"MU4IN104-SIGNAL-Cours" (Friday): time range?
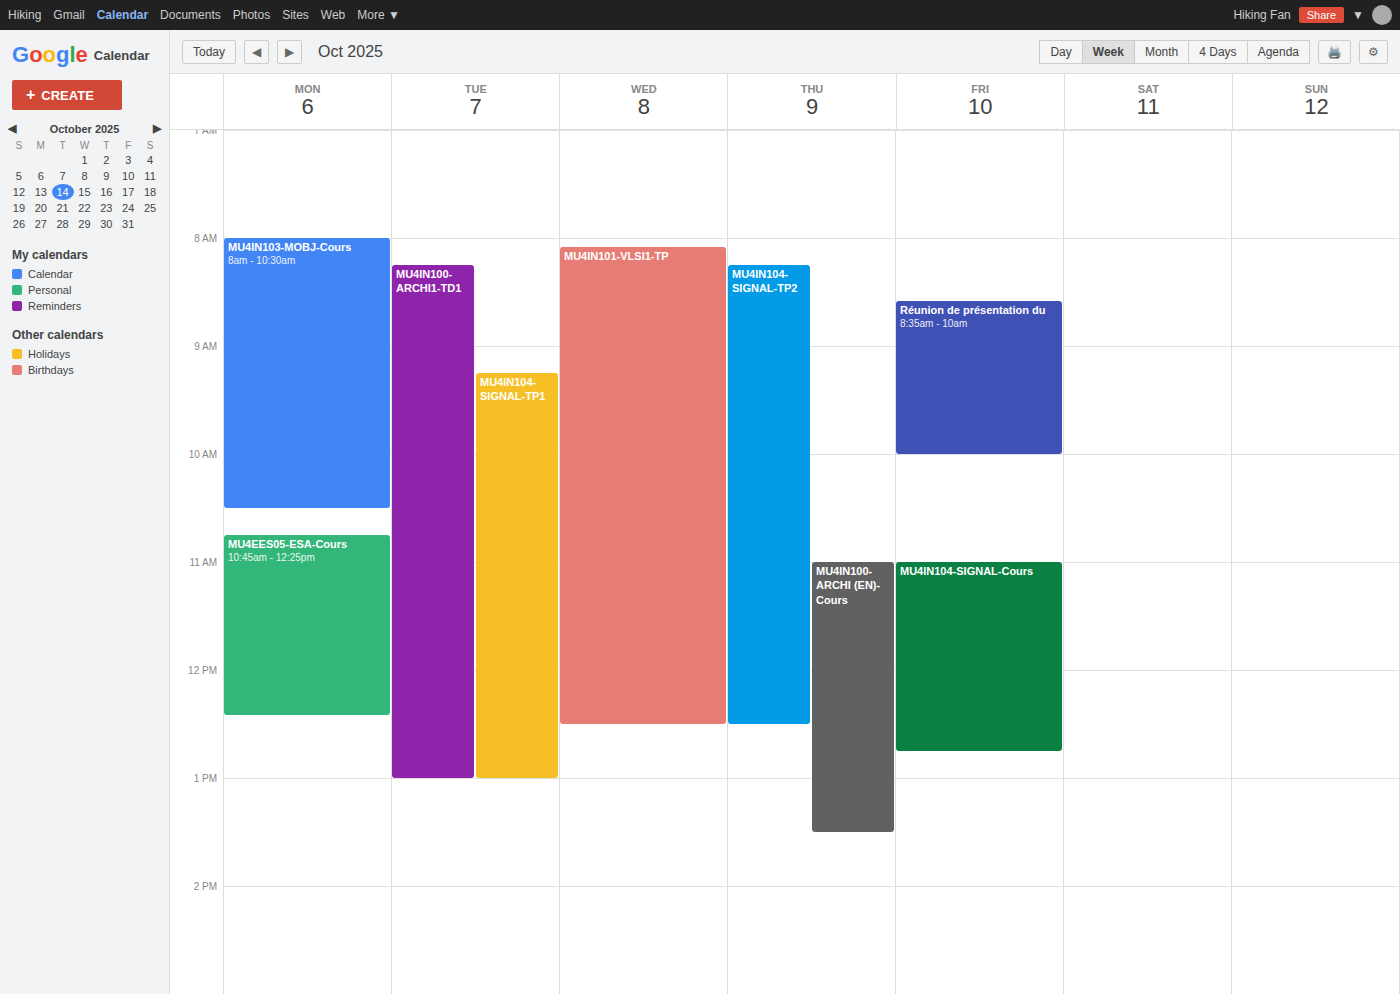
11:00 AM to 12:45 PM